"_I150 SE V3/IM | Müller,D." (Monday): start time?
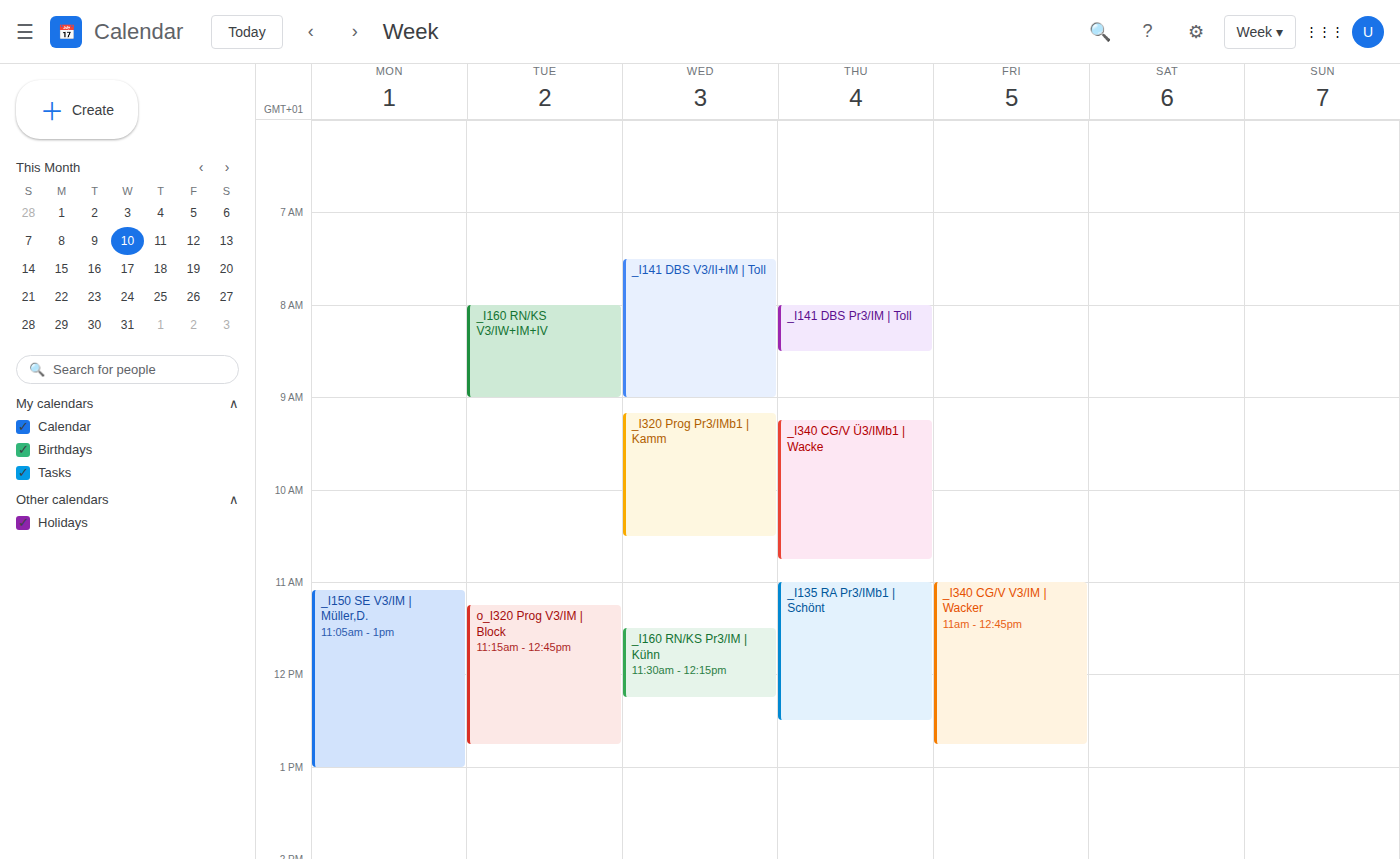
11:05 AM